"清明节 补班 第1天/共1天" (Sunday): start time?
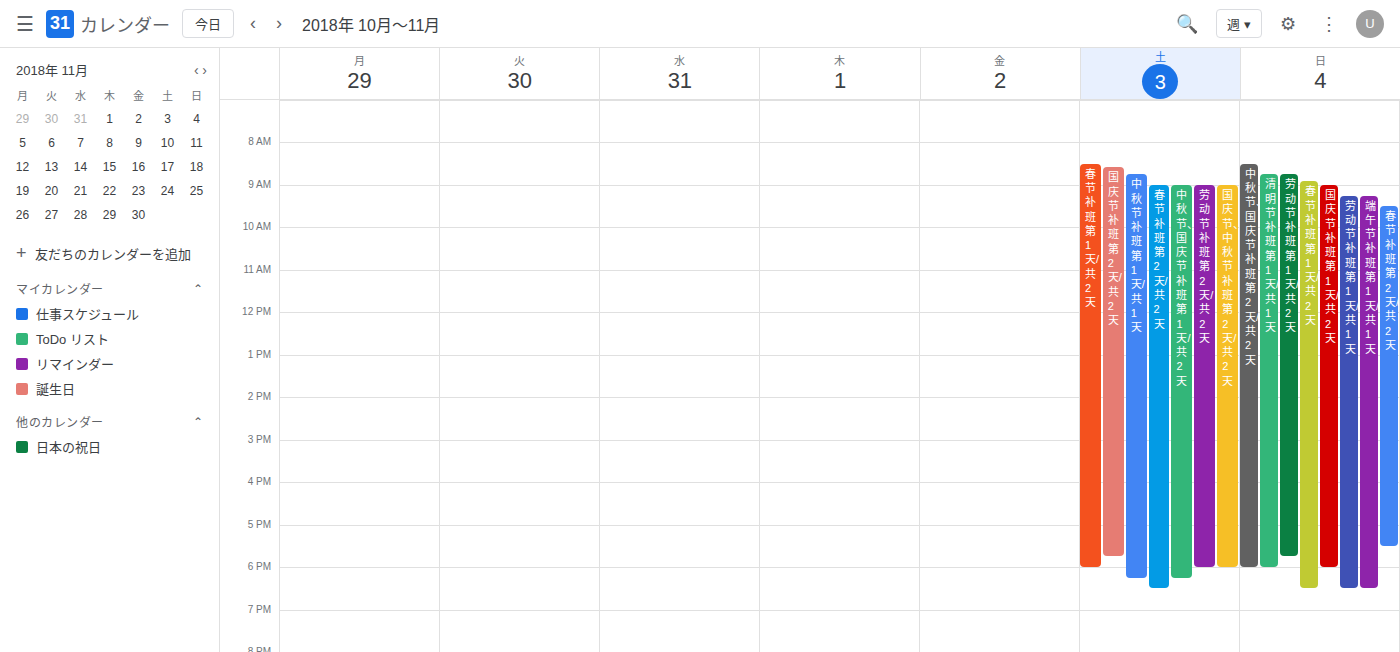
8:45 AM